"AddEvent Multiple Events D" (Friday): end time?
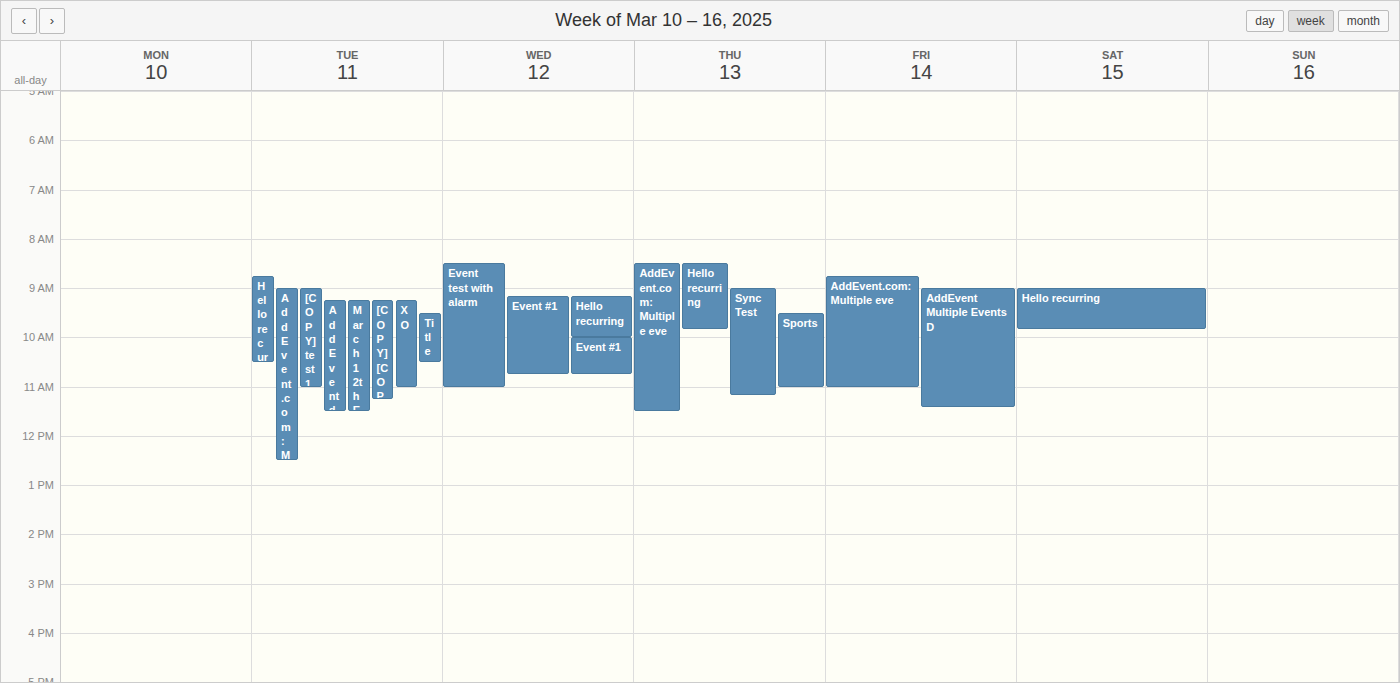
11:25 AM